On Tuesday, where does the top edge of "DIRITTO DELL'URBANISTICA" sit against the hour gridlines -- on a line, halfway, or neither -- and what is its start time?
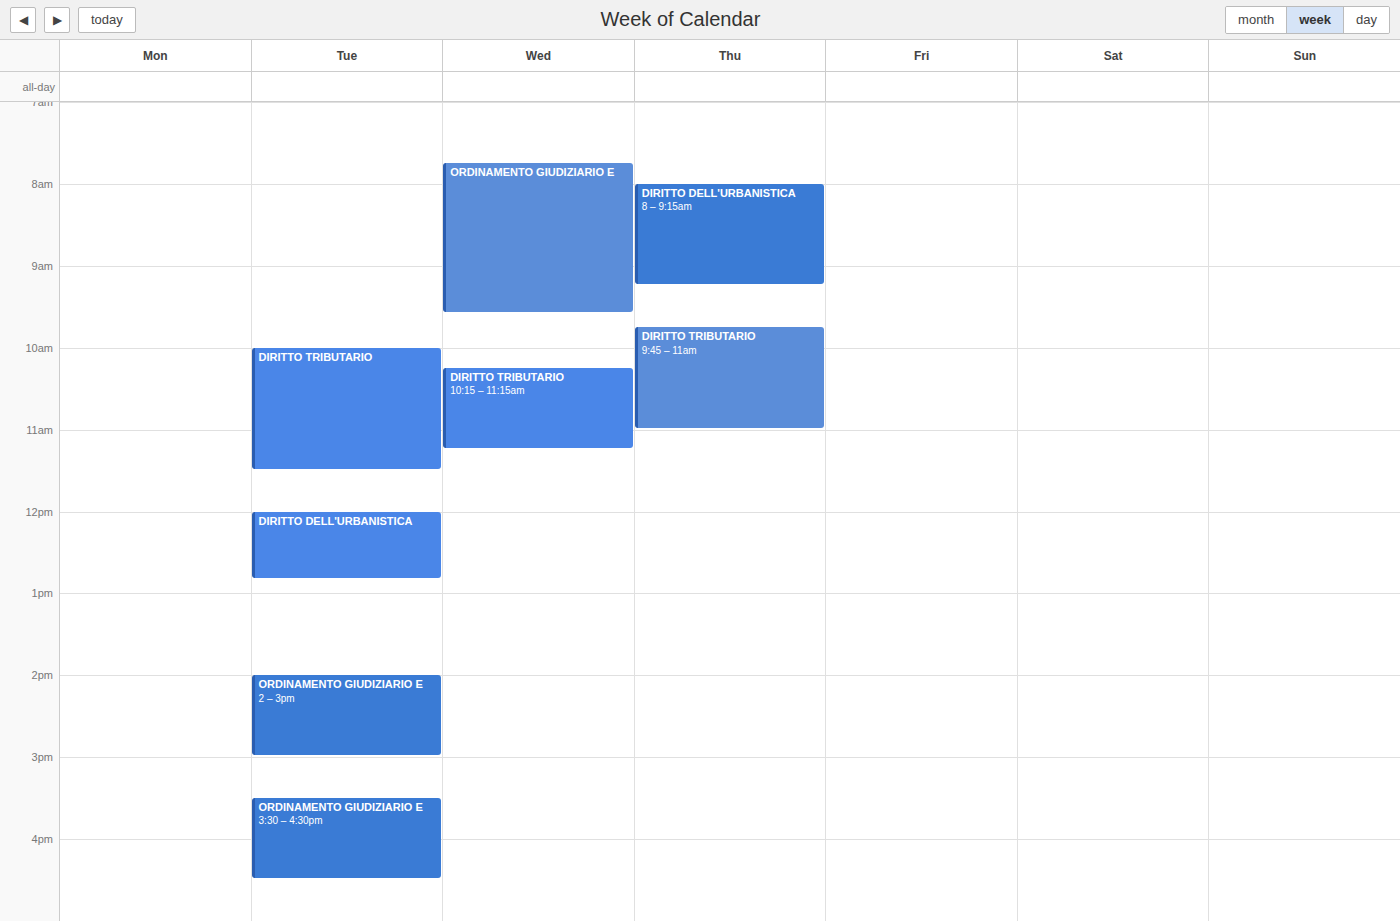
12:00 PM -- exactly on the 12 PM line.